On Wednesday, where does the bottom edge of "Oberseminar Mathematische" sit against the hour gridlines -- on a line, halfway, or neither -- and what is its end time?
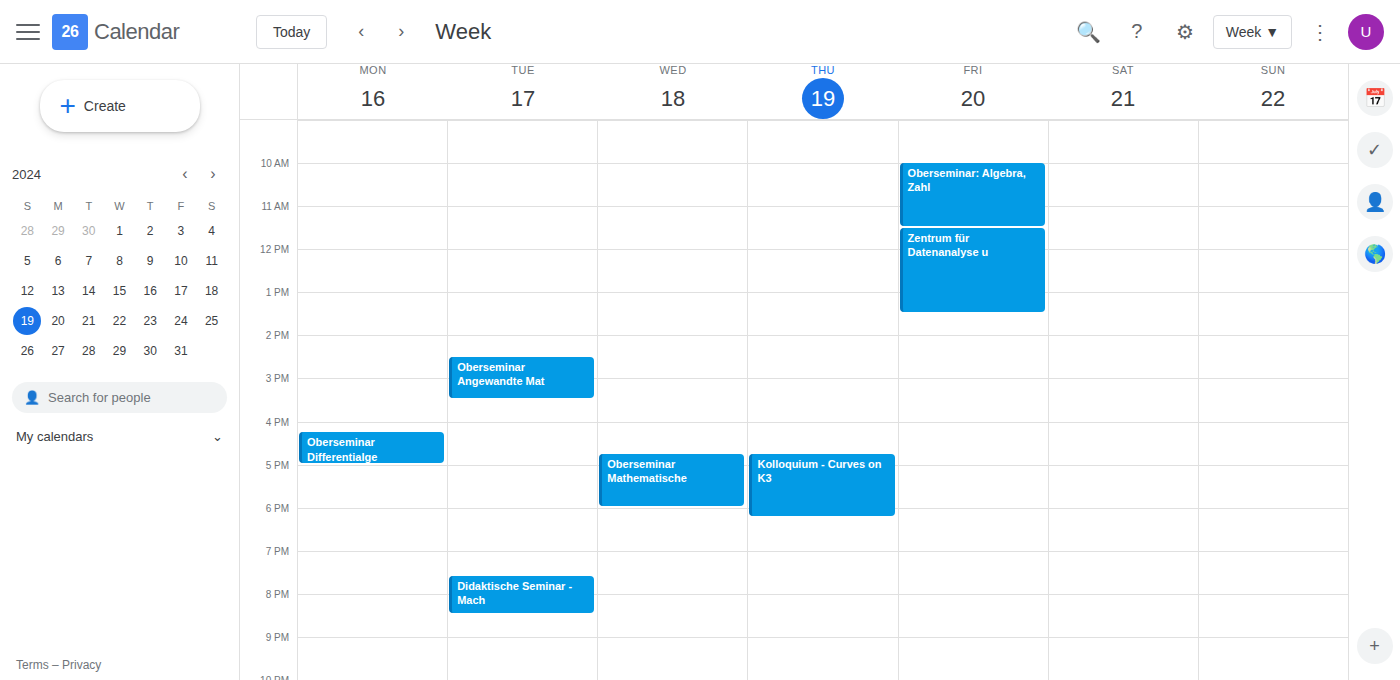
6:00 PM -- exactly on the 6 PM line.